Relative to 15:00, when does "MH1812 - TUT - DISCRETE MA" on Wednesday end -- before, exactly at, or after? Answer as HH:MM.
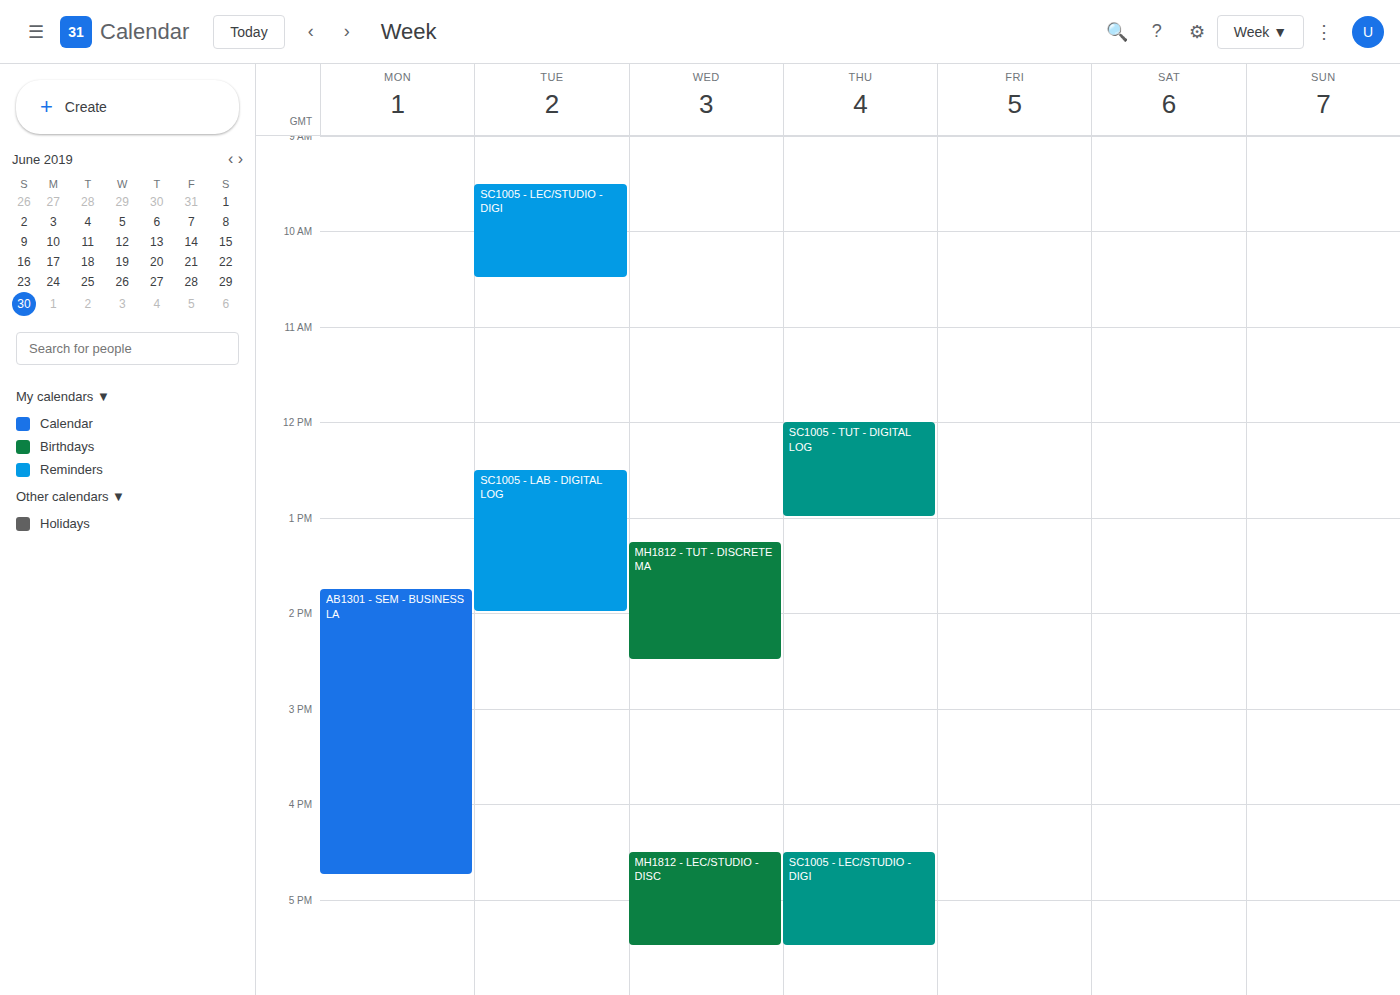
14:30 -- before 15:00, 30 minutes above the 15:00 line.